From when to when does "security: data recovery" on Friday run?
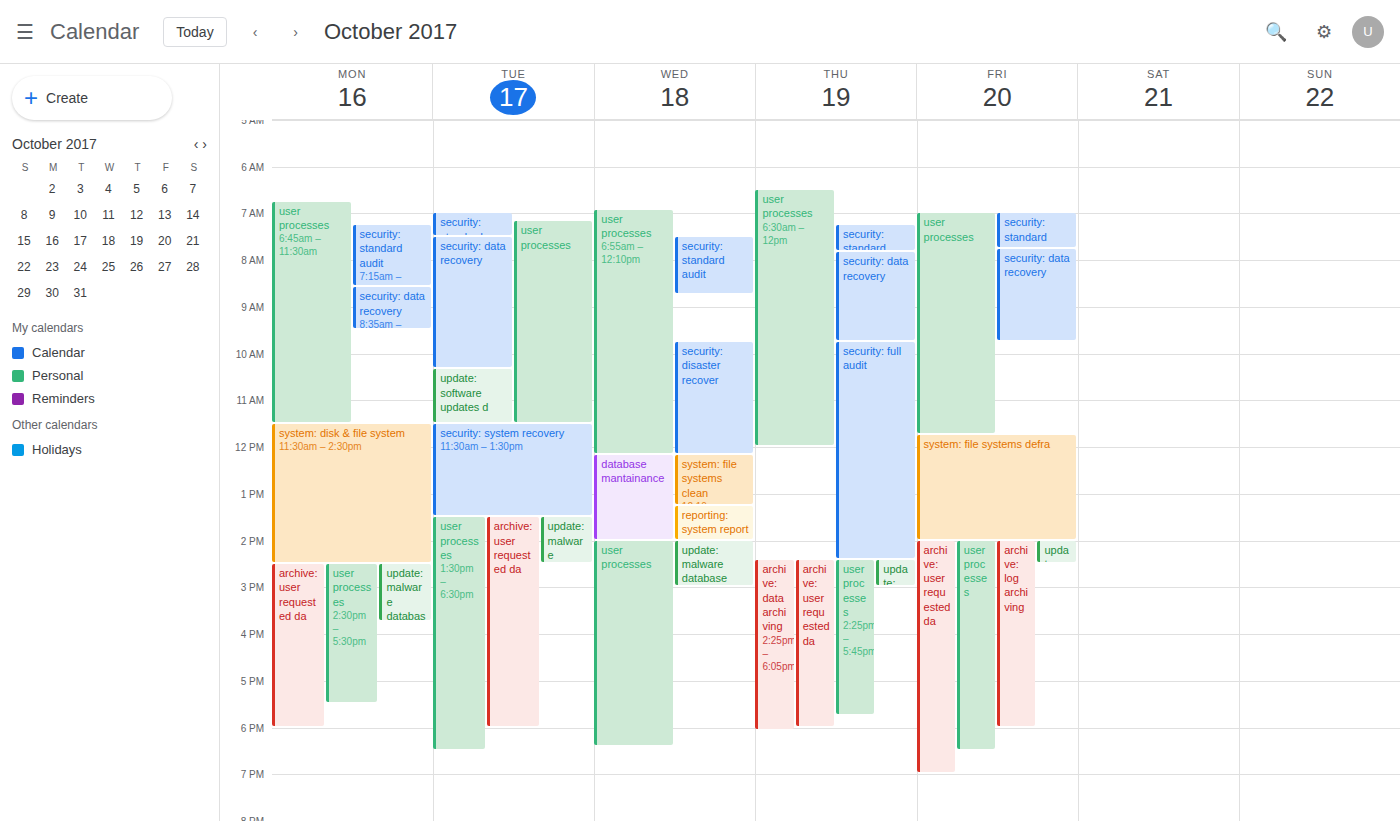
7:45 AM to 9:45 AM